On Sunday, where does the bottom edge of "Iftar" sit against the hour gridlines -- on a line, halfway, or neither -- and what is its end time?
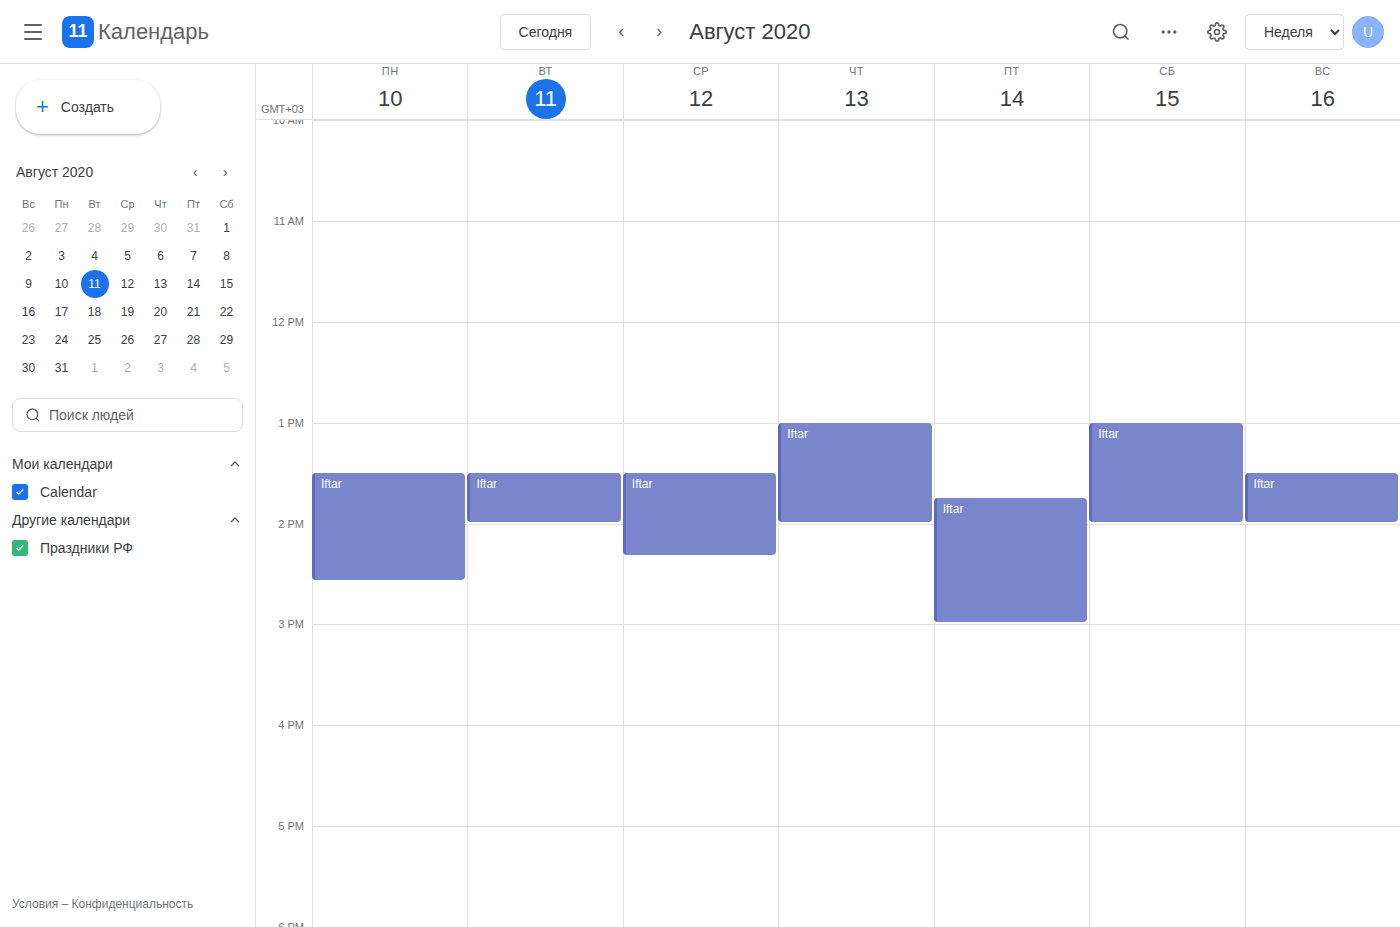
2:00 PM -- exactly on the 2 PM line.